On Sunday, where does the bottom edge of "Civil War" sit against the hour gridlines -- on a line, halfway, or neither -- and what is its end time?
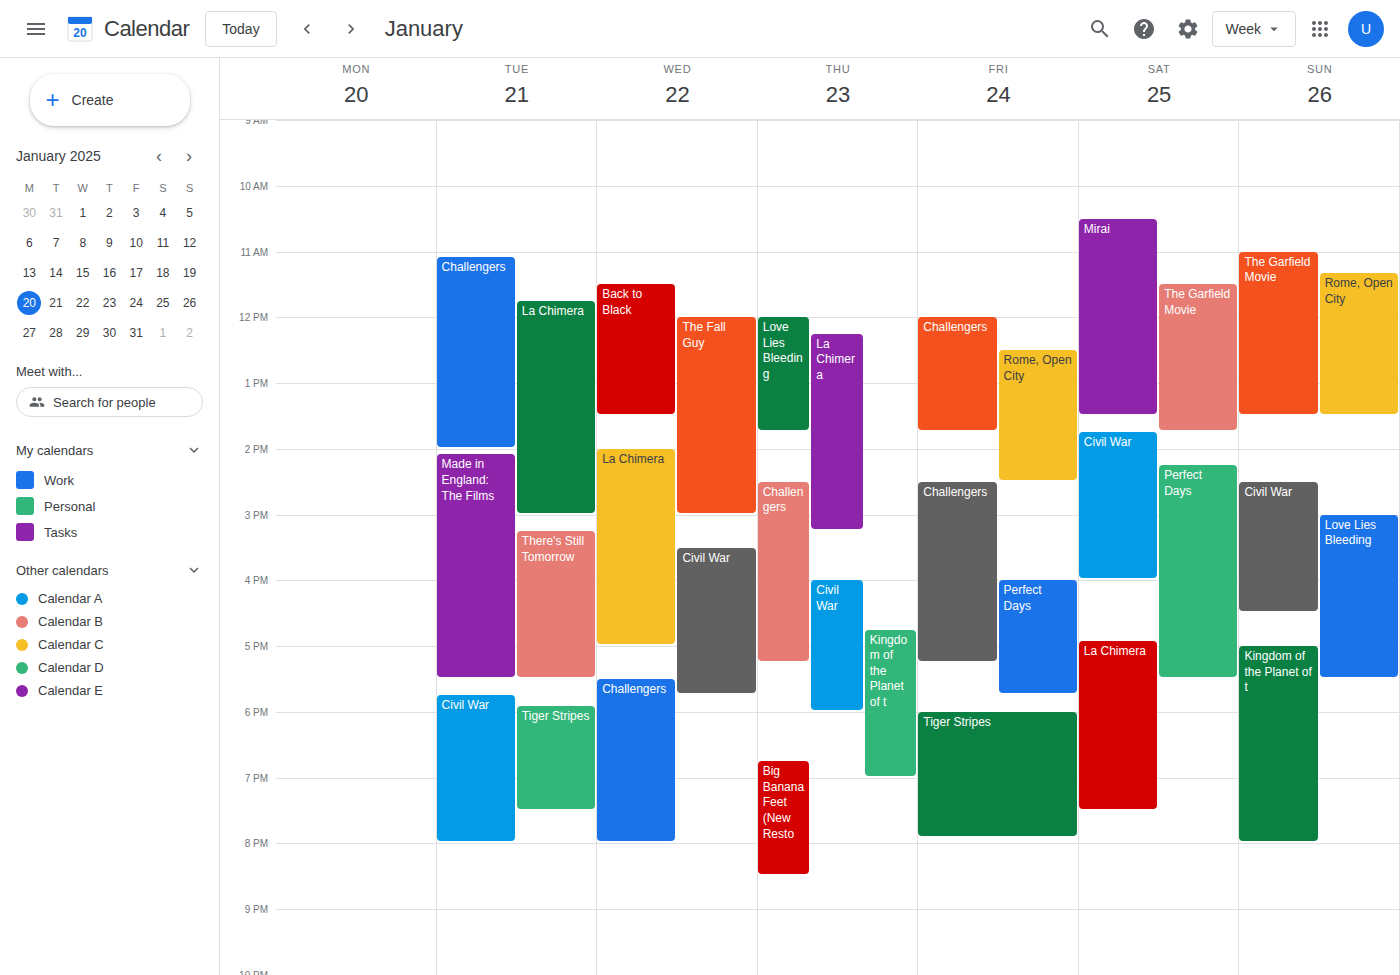
4:30 PM -- halfway between the 4 PM and 5 PM lines.